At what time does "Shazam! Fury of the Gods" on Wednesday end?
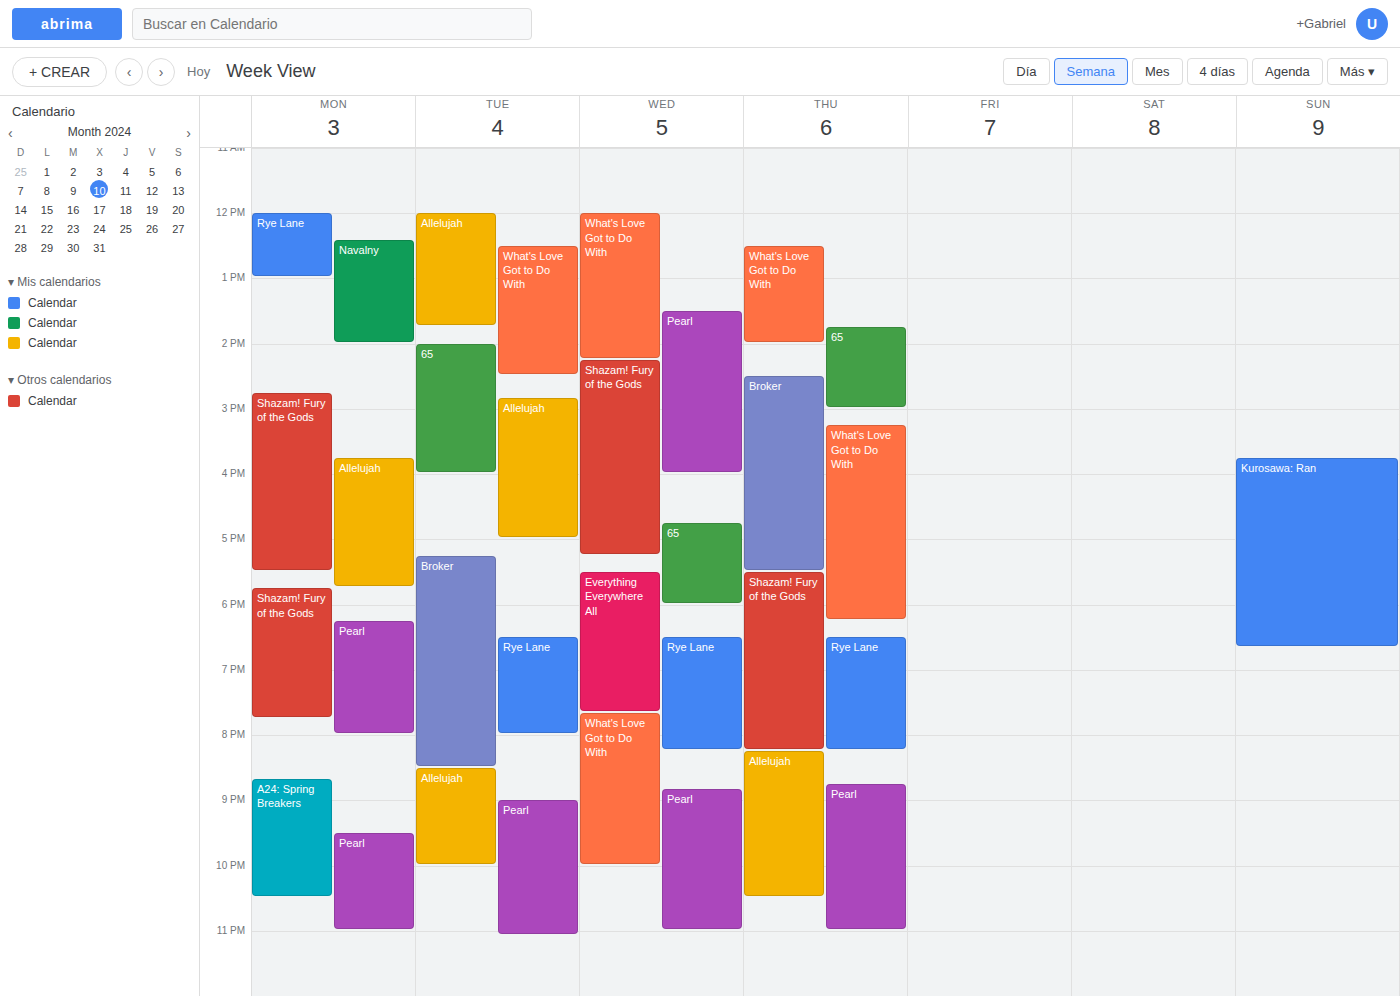
5:15 PM